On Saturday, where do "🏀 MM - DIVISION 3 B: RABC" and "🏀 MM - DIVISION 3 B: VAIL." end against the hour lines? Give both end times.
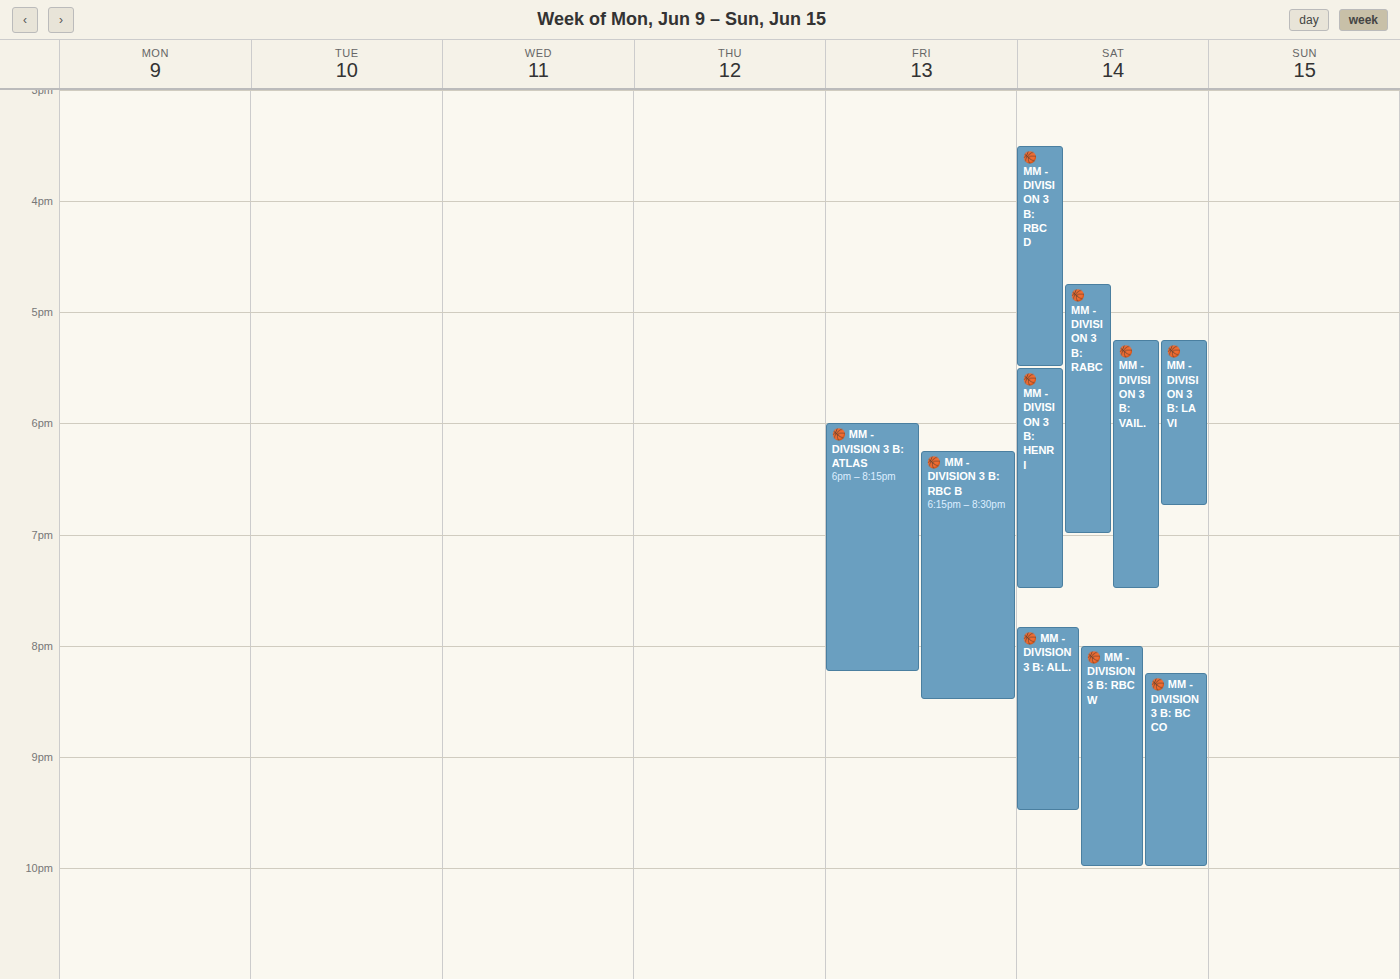
"🏀 MM - DIVISION 3 B: RABC": 19:00, exactly on the 19:00 line. "🏀 MM - DIVISION 3 B: VAIL.": 19:30, halfway between the 19:00 and 20:00 lines.